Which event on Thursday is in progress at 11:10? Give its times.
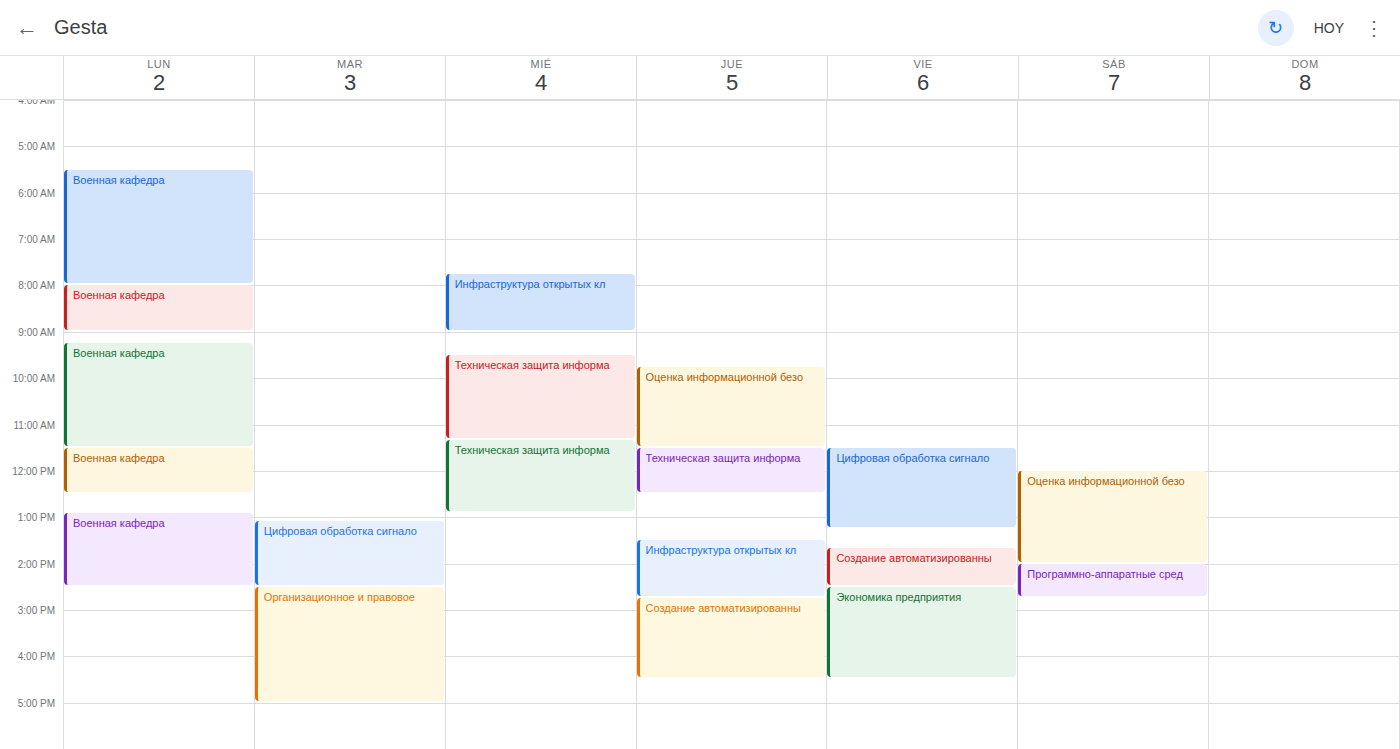
"Оценка информационной безо", 09:45 to 11:30